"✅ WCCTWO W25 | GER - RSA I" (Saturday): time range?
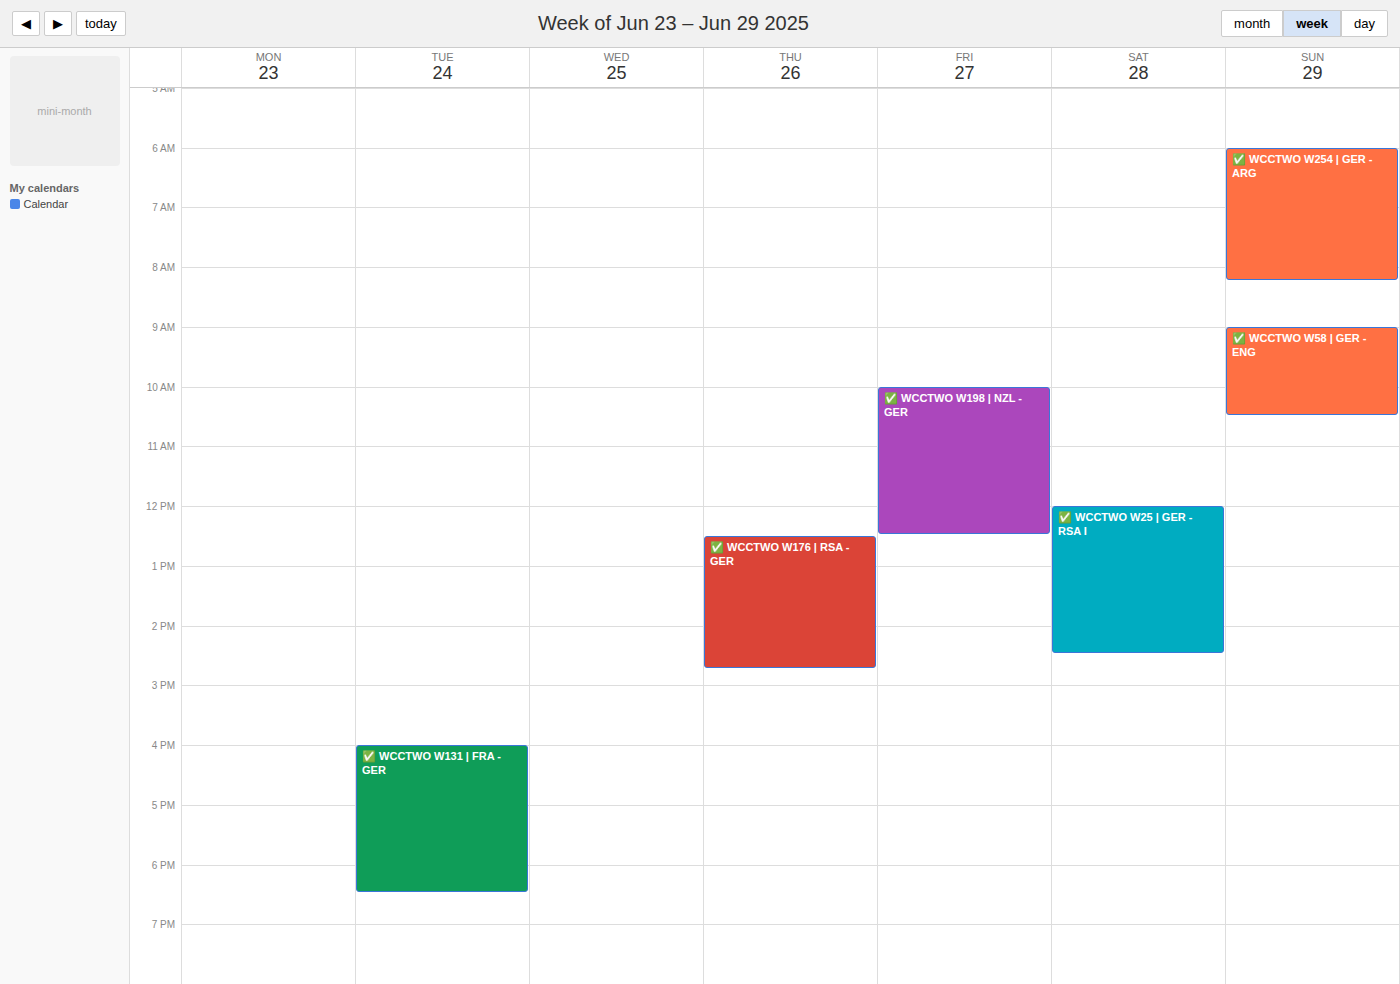
12:00 to 14:30